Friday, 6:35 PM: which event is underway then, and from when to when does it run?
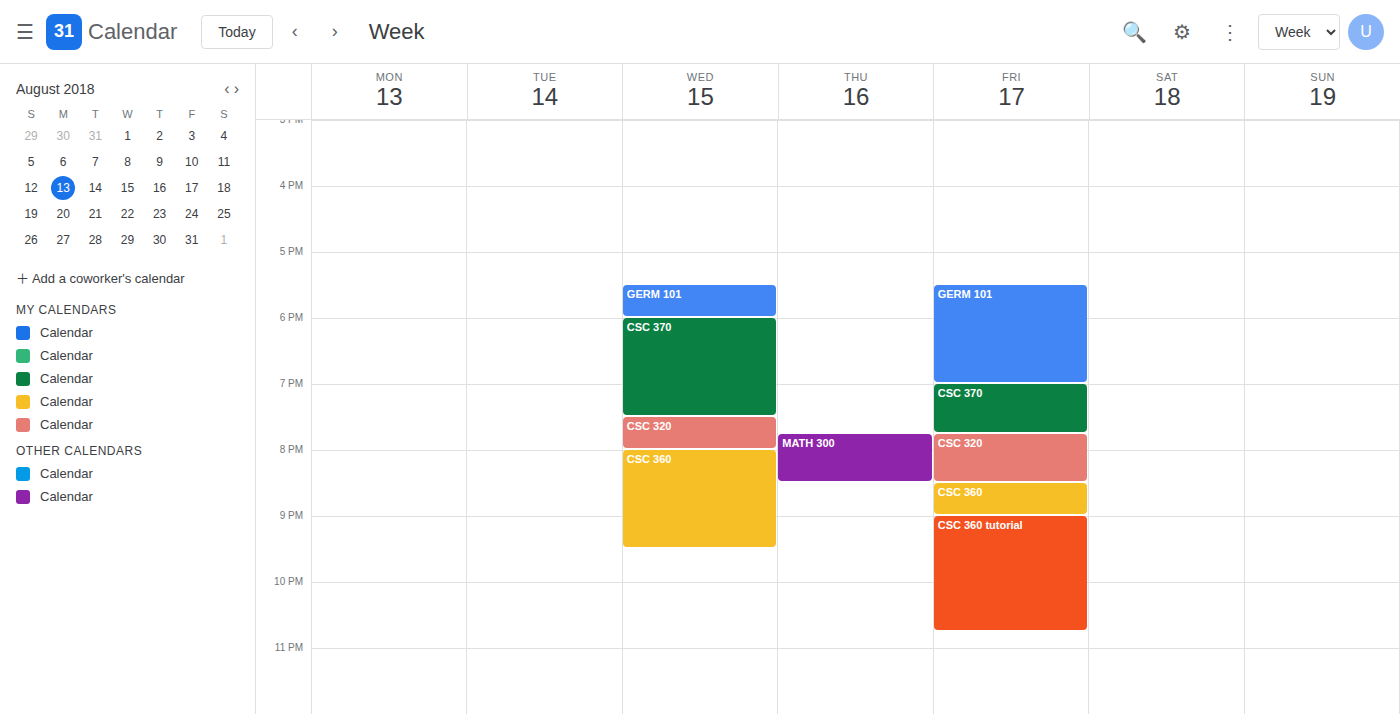
"GERM 101", 5:30 PM to 7:00 PM